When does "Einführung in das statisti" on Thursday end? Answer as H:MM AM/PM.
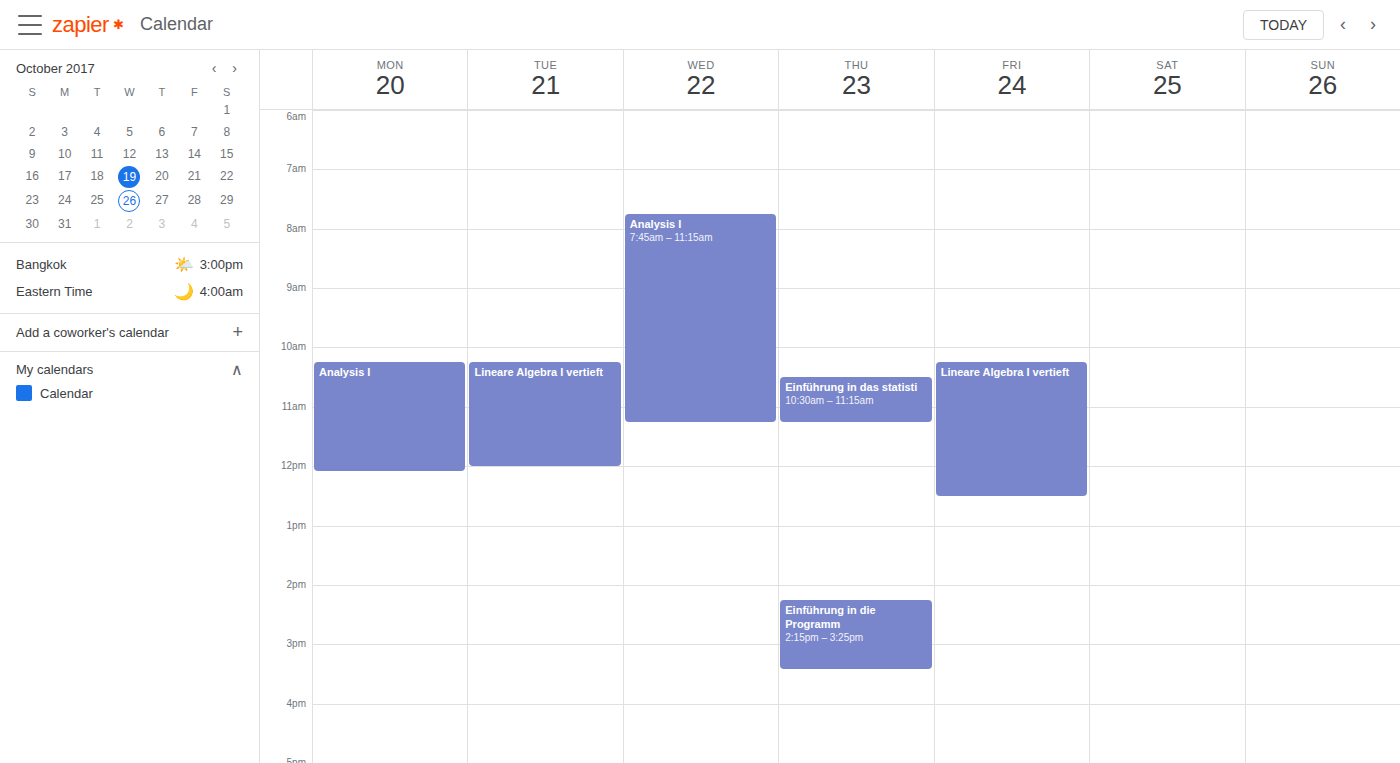
11:15 AM